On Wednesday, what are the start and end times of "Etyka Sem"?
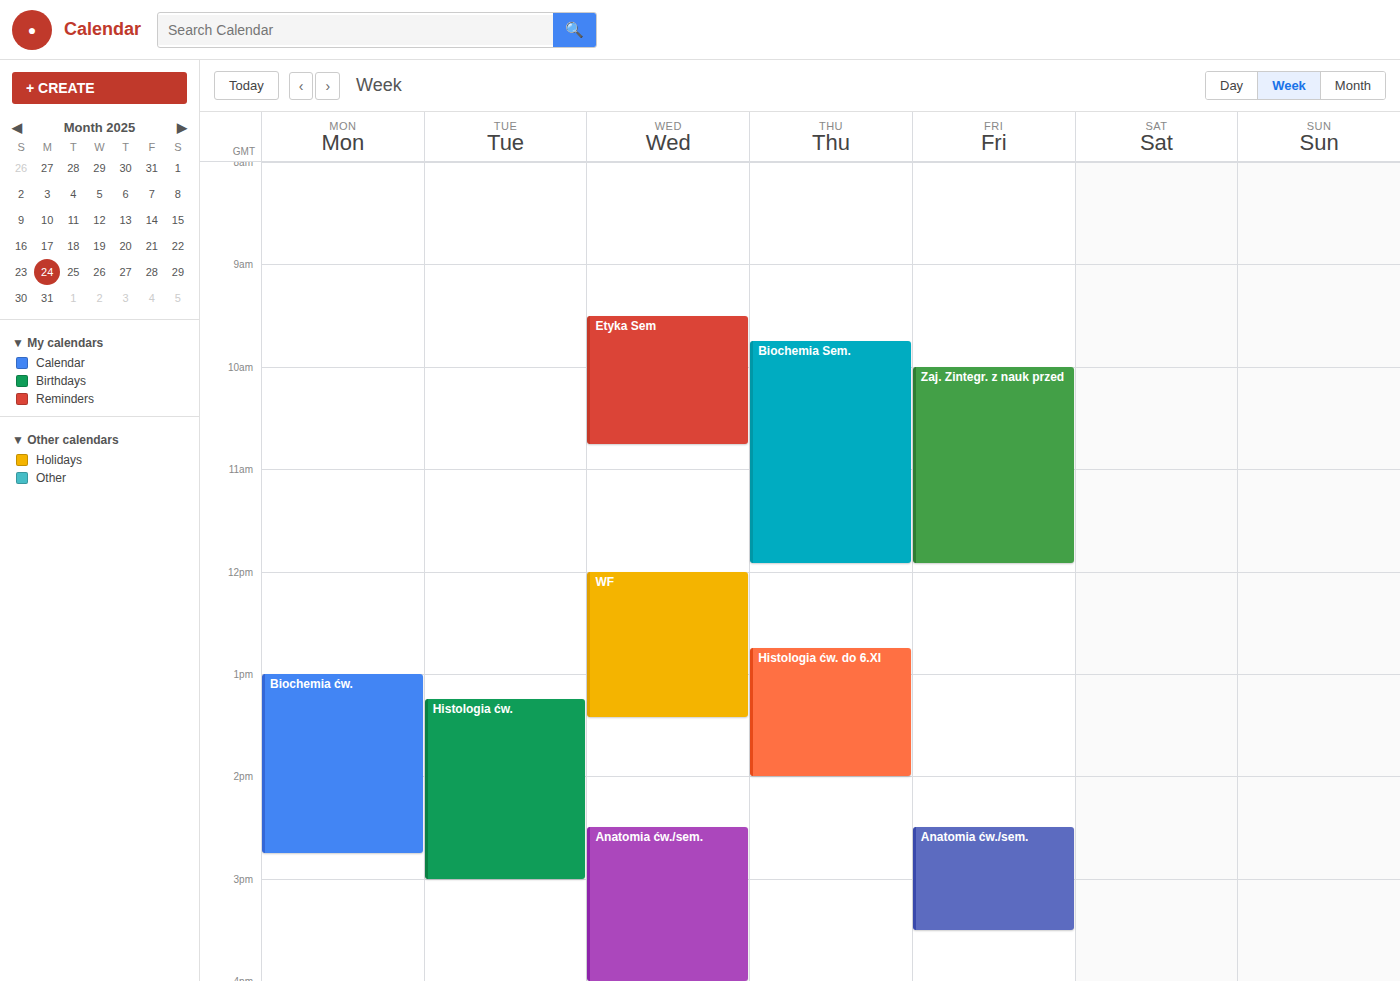
09:30 to 10:45